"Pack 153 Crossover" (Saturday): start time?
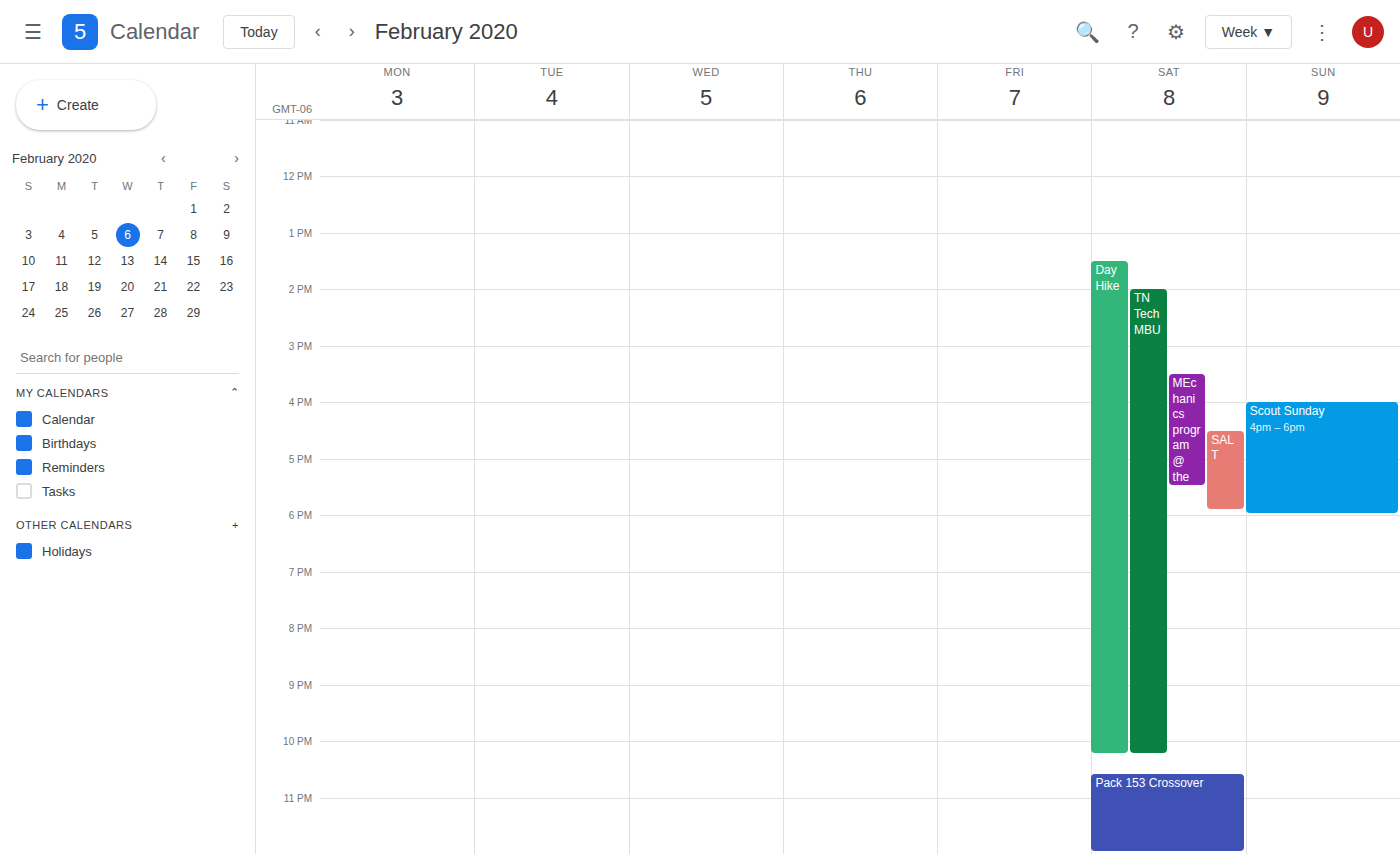
10:35 PM